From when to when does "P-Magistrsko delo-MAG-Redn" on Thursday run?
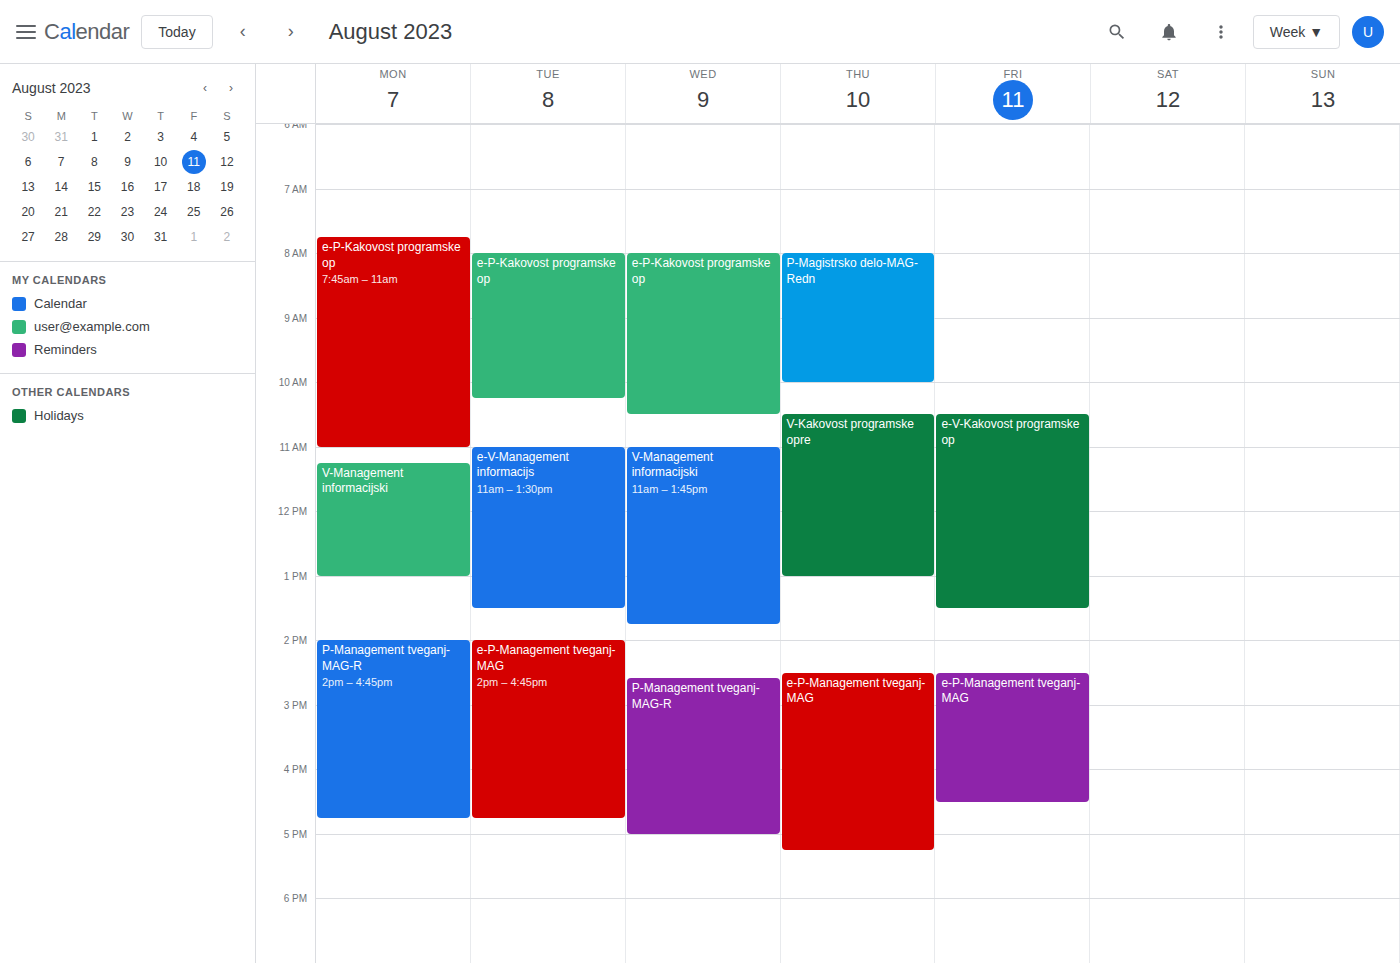
8:00 AM to 10:00 AM